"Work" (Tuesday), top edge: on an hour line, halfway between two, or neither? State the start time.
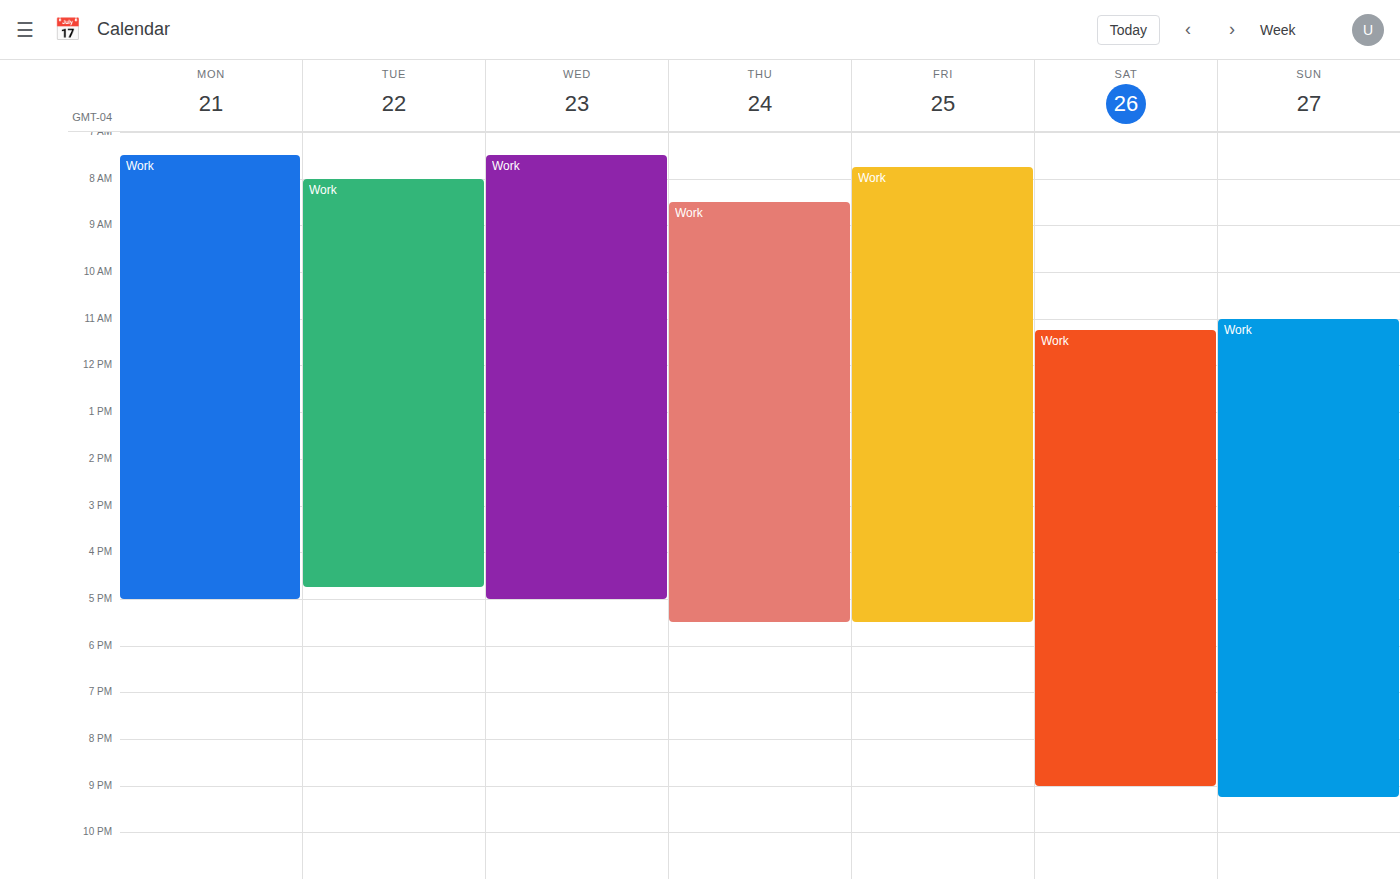
8:00 AM -- exactly on the 8 AM line.